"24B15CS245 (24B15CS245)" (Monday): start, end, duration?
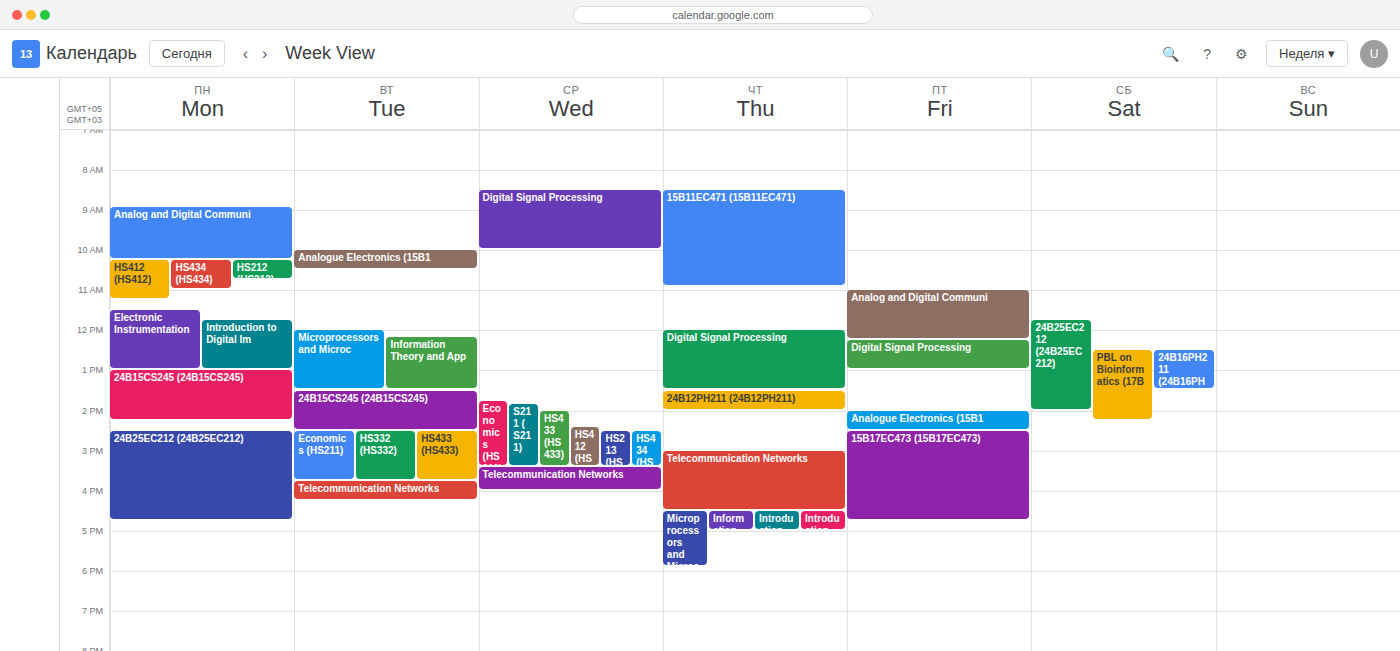
1:00 PM to 2:15 PM, 1 hour 15 minutes